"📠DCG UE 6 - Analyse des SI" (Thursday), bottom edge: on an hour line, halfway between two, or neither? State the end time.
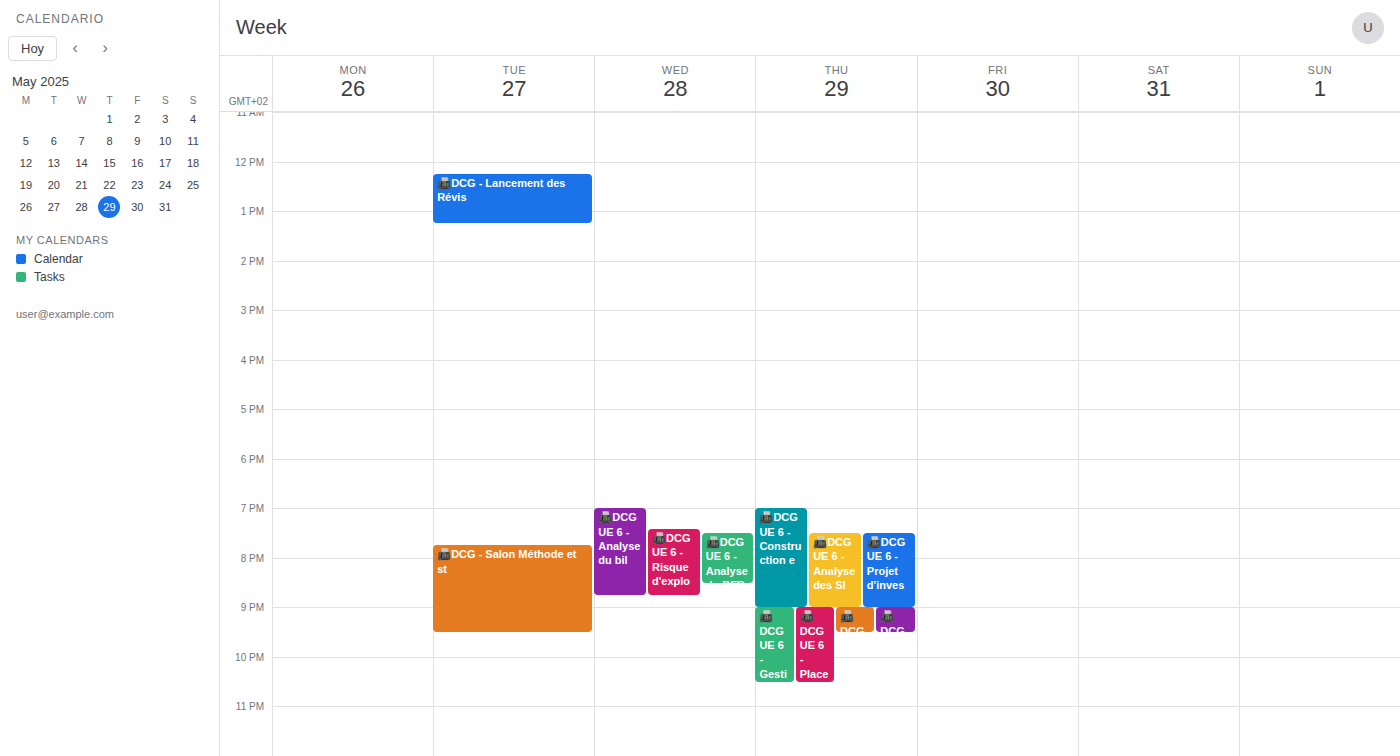
21:00 -- exactly on the 21:00 line.